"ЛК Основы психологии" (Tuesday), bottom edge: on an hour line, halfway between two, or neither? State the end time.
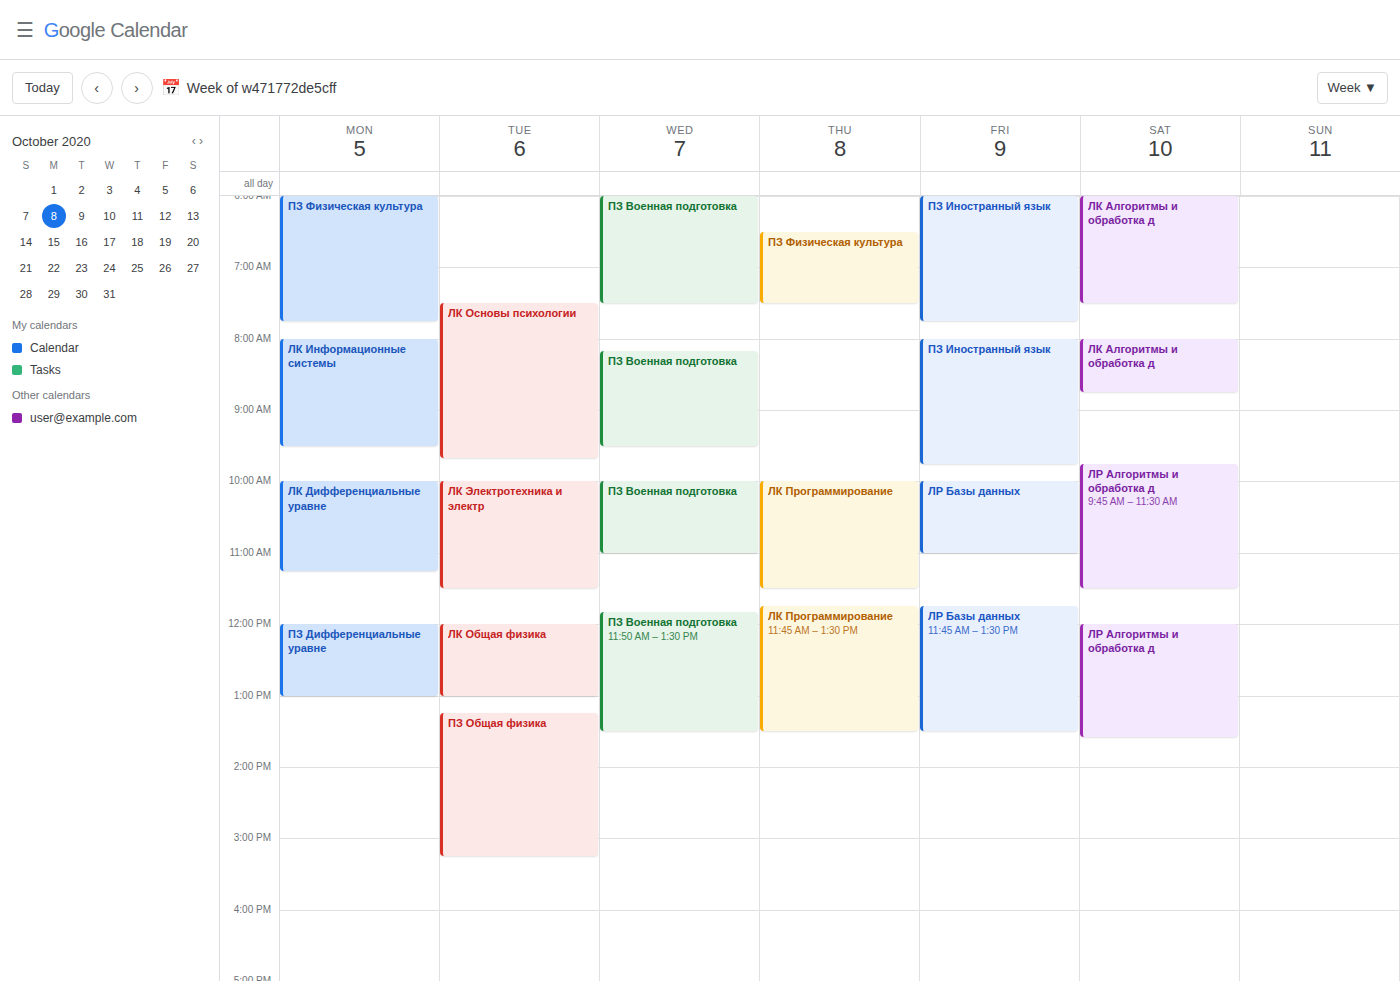
9:40 AM -- neither: 40 minutes below the 9 AM line and 20 minutes above the 10 AM line.